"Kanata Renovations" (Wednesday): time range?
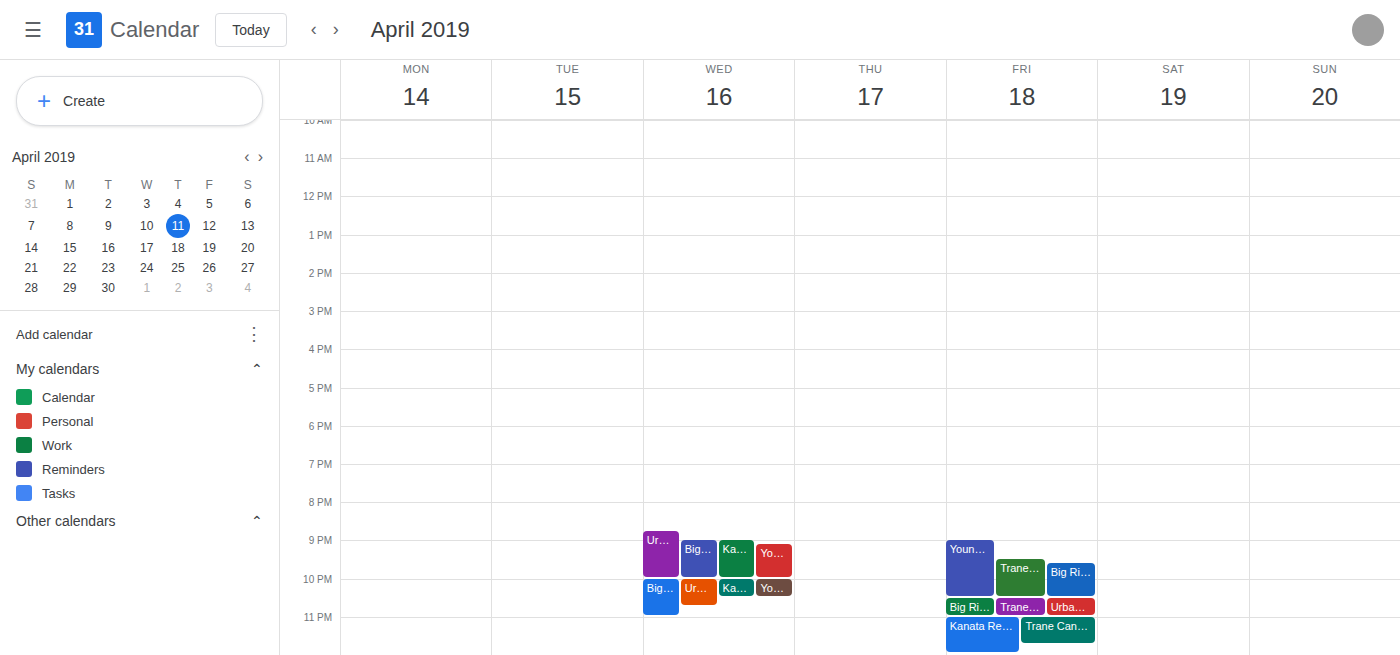
9:00 PM to 10:00 PM